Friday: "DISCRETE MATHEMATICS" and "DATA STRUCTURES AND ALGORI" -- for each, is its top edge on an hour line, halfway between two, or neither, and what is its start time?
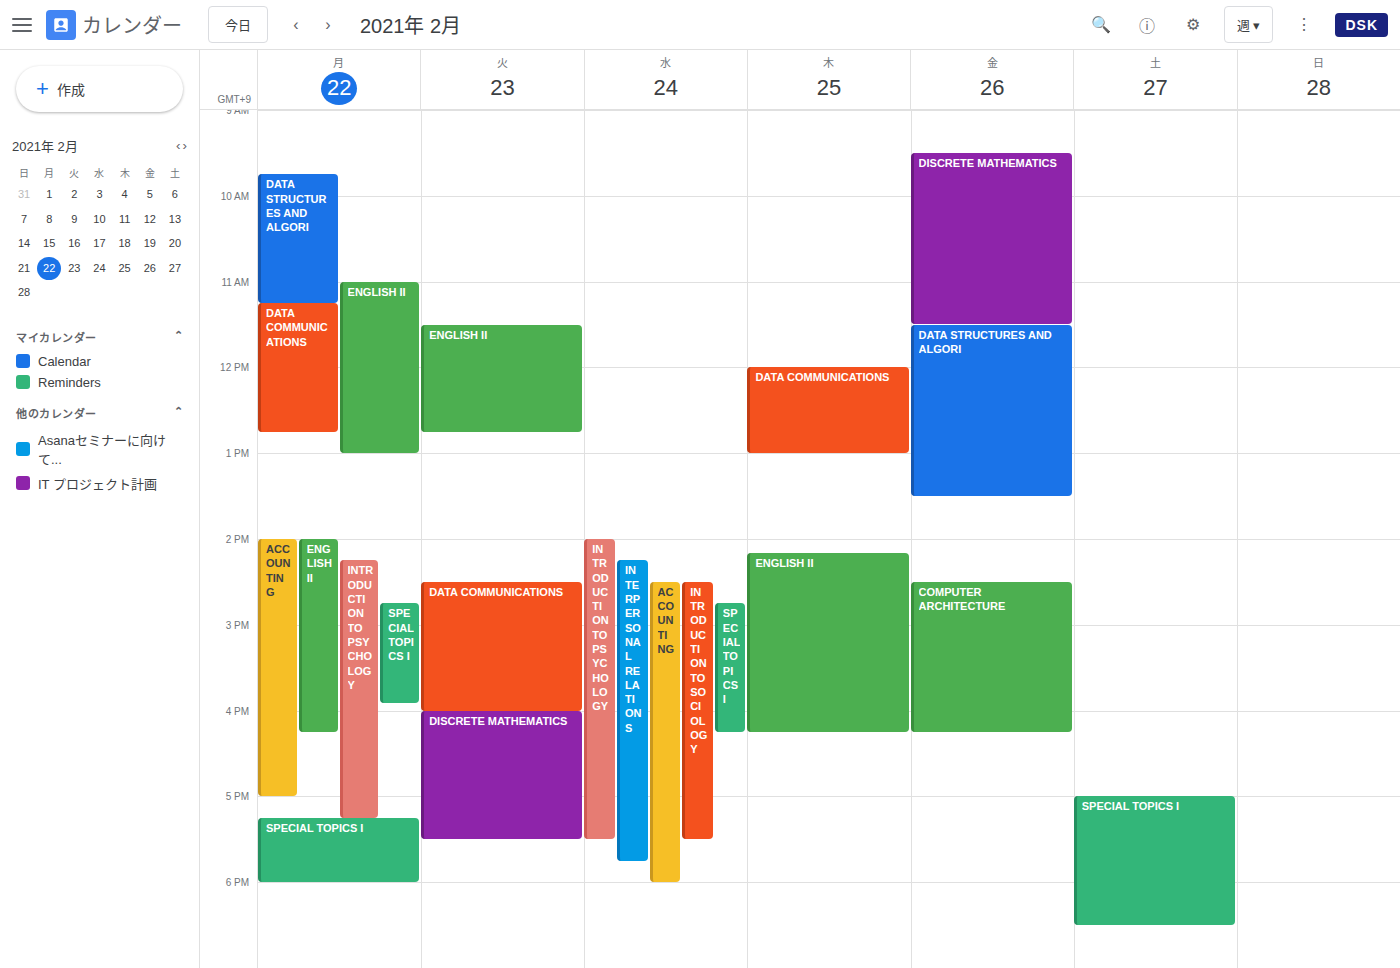
"DISCRETE MATHEMATICS": 9:30 AM, halfway between the 9 AM and 10 AM lines. "DATA STRUCTURES AND ALGORI": 11:30 AM, halfway between the 11 AM and 12 PM lines.